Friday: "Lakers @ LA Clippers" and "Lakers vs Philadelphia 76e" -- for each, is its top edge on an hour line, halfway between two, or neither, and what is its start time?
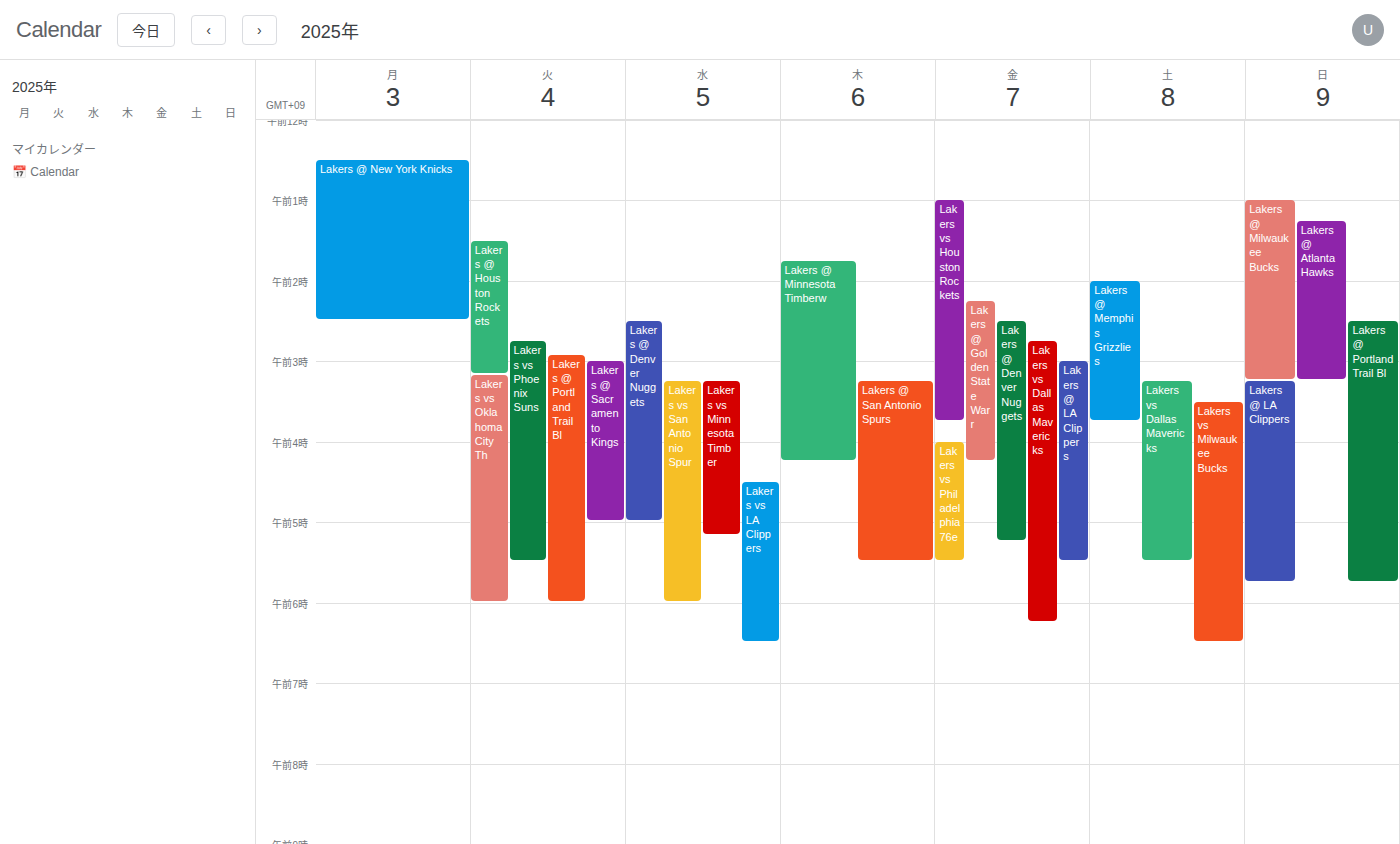
"Lakers @ LA Clippers": 03:00, exactly on the 03:00 line. "Lakers vs Philadelphia 76e": 04:00, exactly on the 04:00 line.